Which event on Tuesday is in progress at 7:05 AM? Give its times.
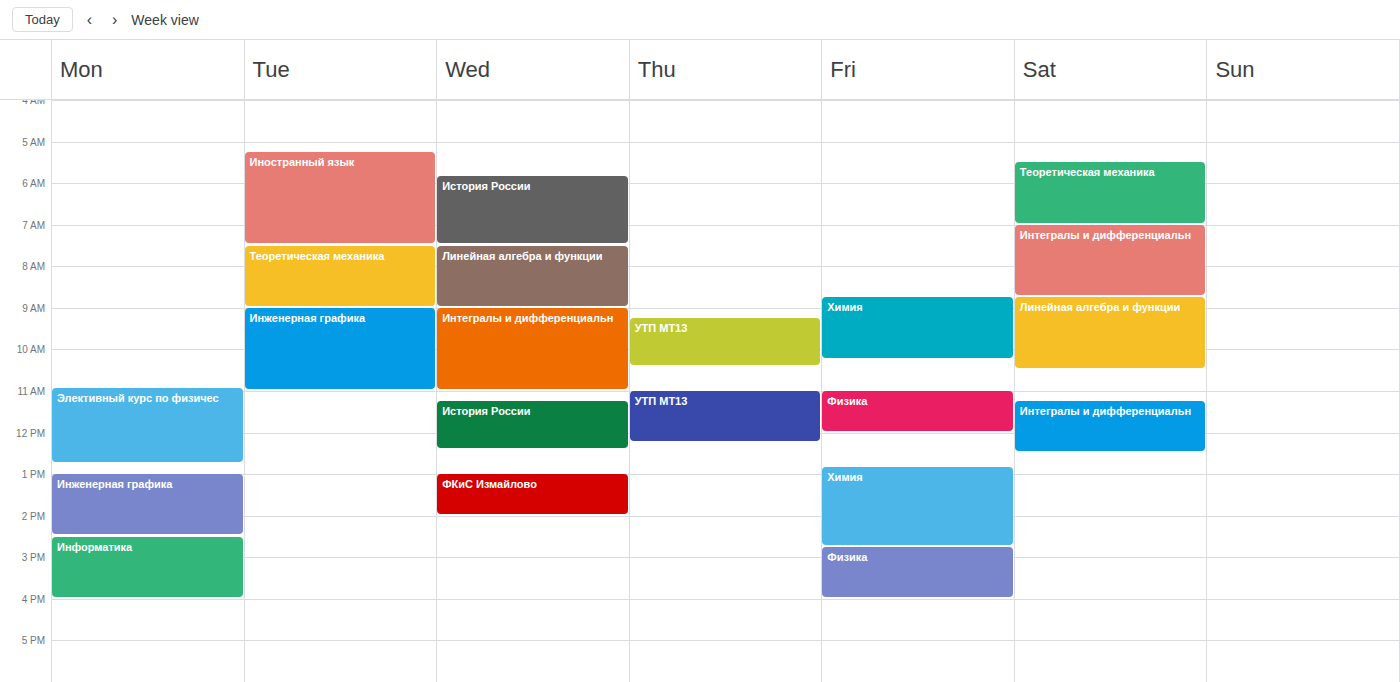
"Иностранный язык", 5:15 AM to 7:30 AM